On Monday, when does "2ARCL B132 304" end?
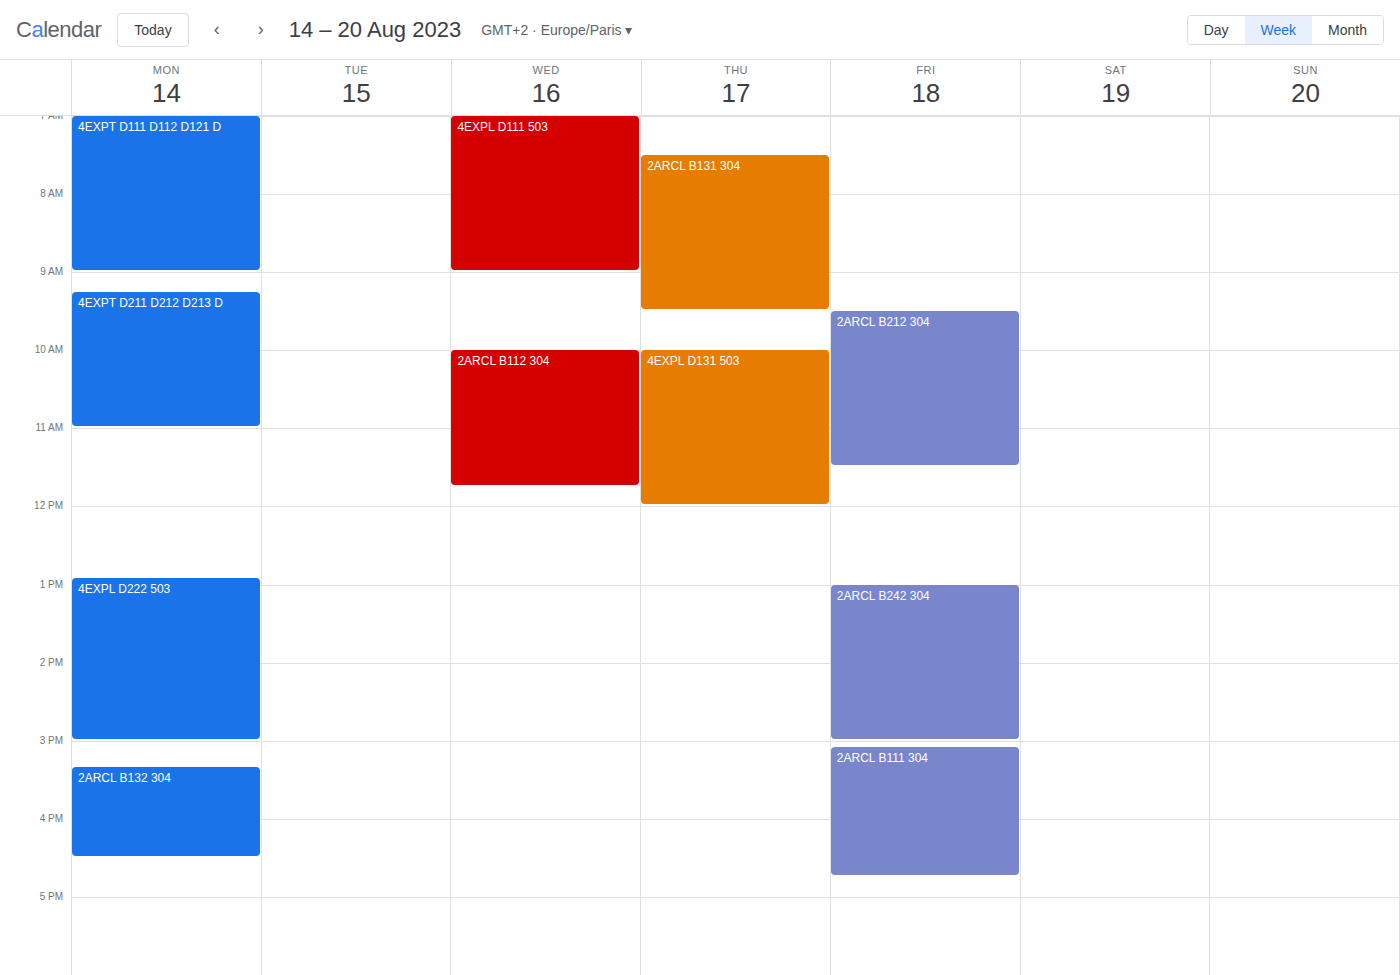
4:30 PM